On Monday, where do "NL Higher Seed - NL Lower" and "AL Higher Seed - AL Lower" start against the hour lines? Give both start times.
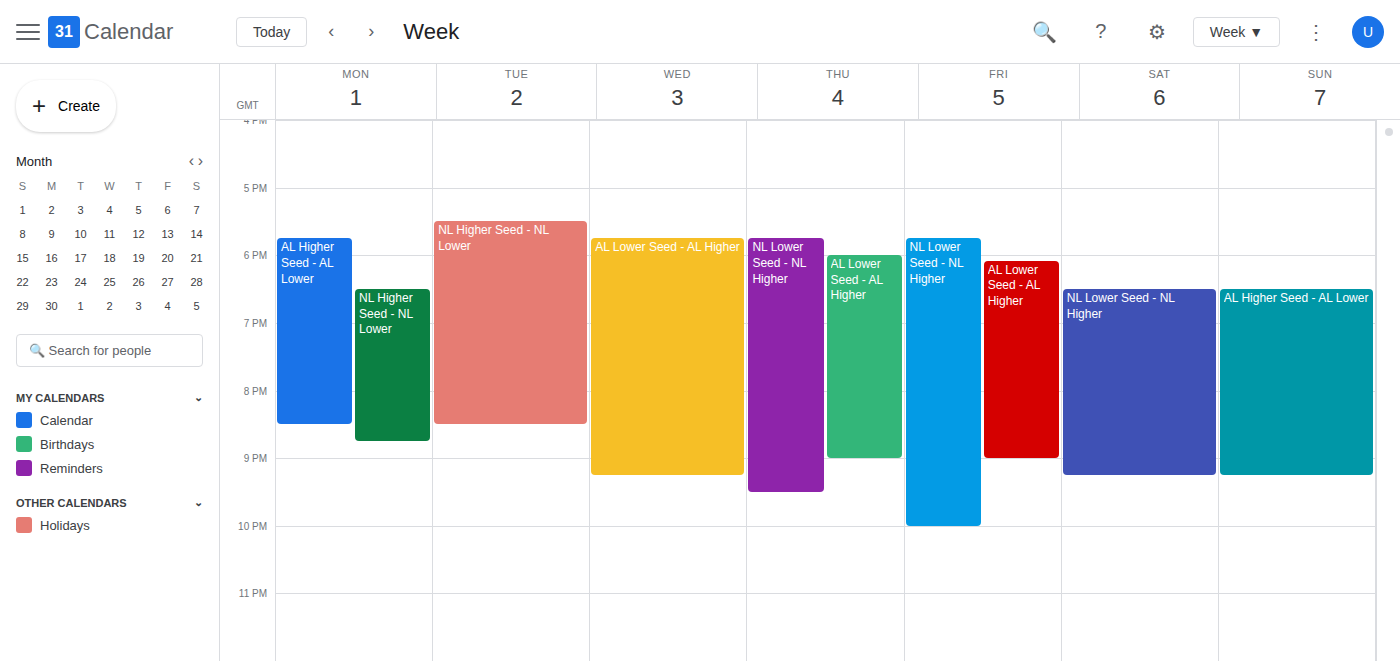
"NL Higher Seed - NL Lower": 18:30, halfway between the 18:00 and 19:00 lines. "AL Higher Seed - AL Lower": 17:45, neither: three quarters of the way from the 17:00 line to the 18:00 line.